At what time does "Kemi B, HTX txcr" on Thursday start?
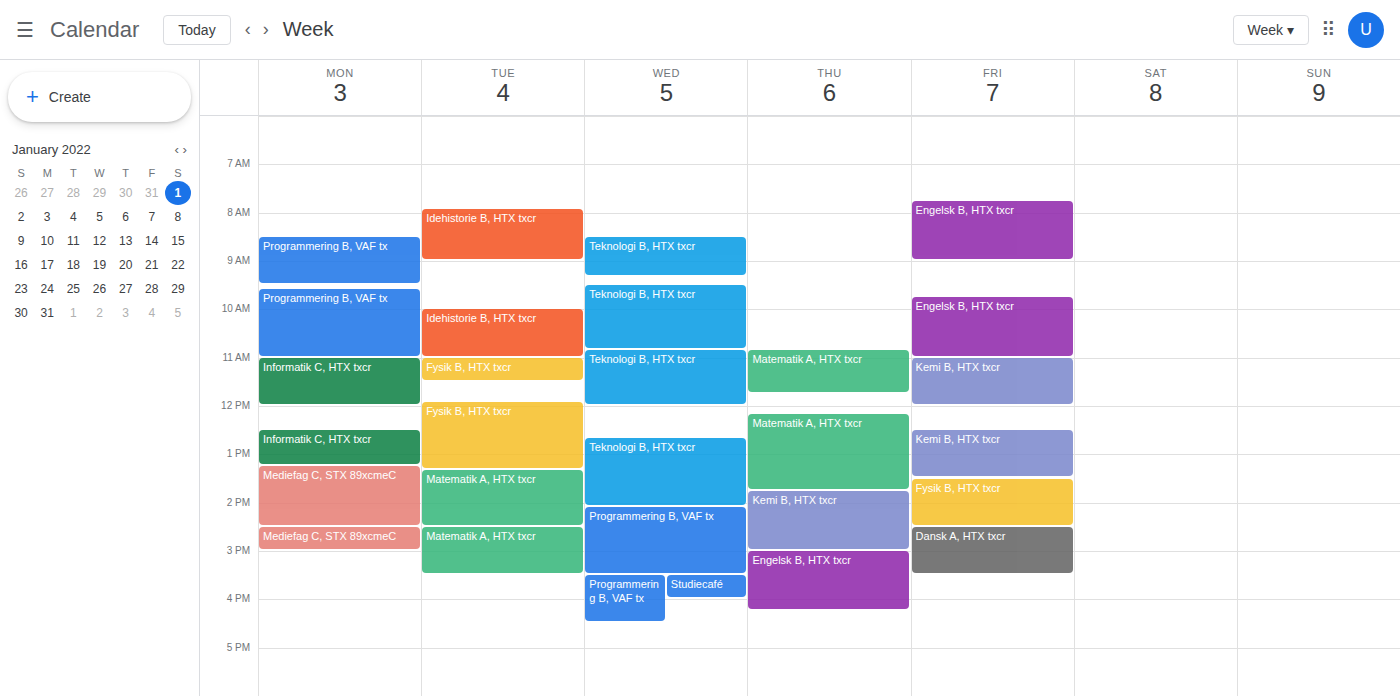
1:45 PM